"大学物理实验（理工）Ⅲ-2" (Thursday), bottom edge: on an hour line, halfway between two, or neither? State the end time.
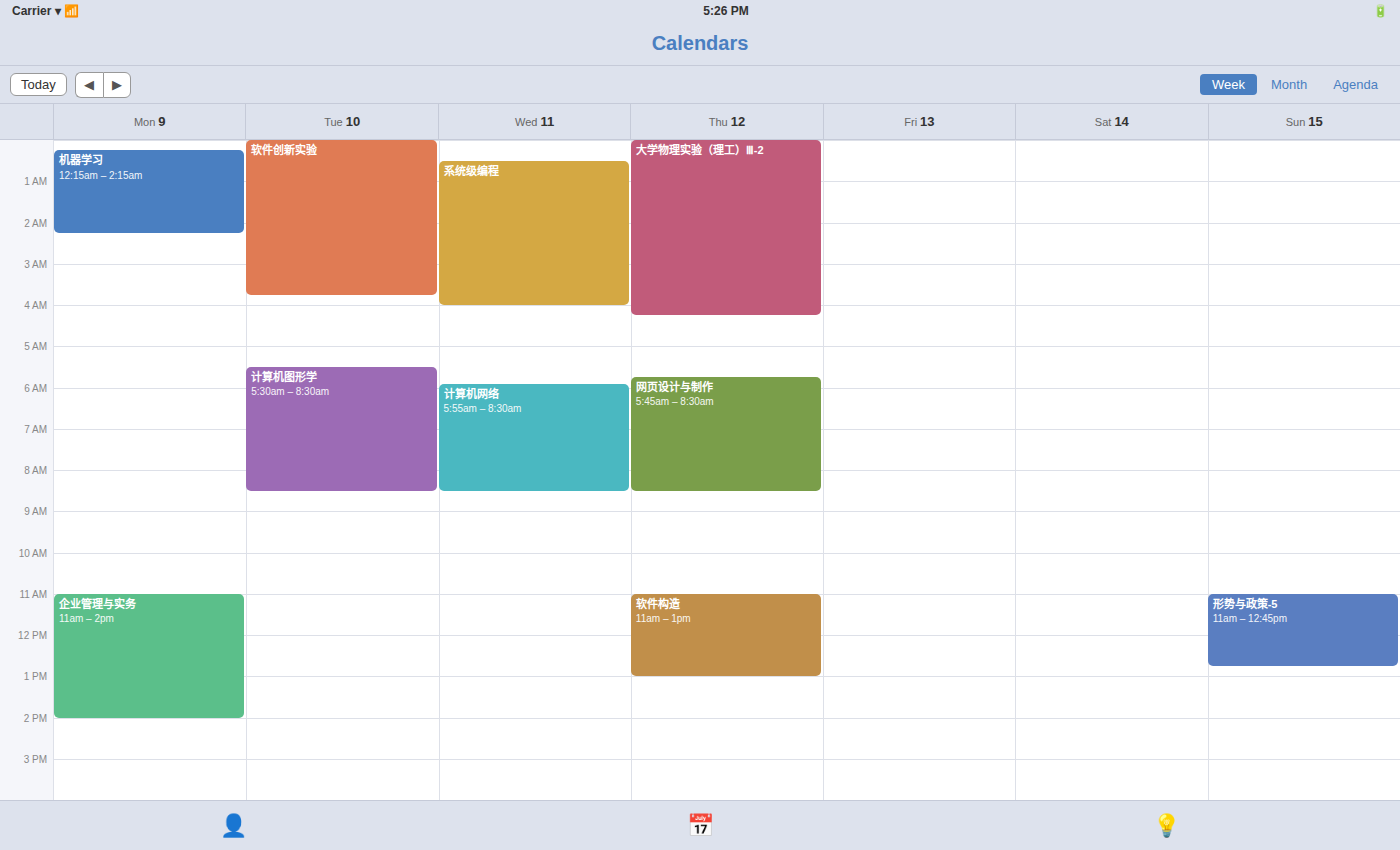
04:15 -- neither: a quarter of the way from the 04:00 line to the 05:00 line.